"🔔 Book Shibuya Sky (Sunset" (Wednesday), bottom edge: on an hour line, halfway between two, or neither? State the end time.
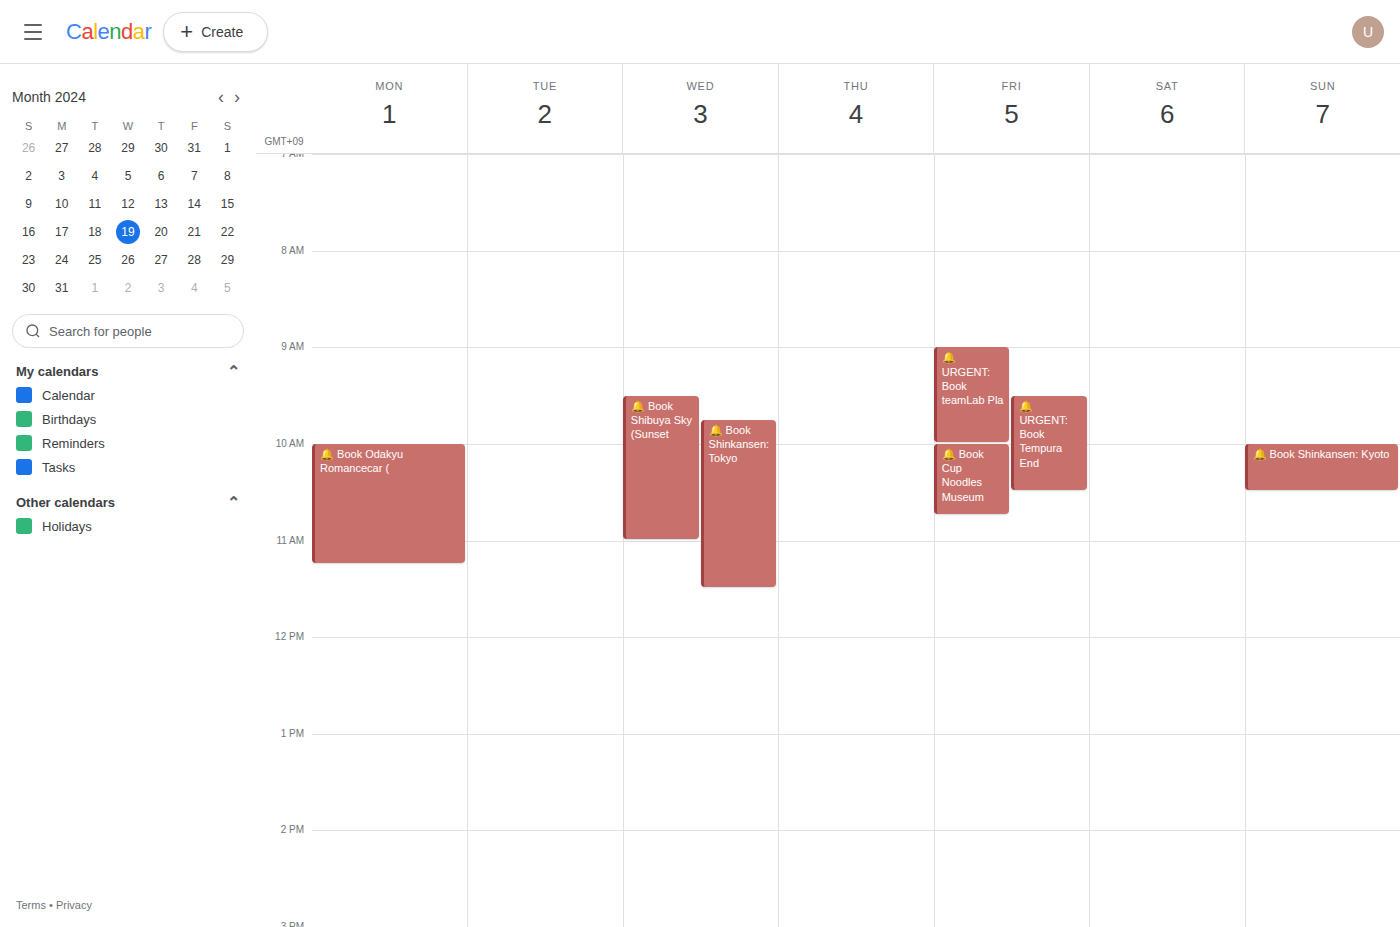
11:00 AM -- exactly on the 11 AM line.